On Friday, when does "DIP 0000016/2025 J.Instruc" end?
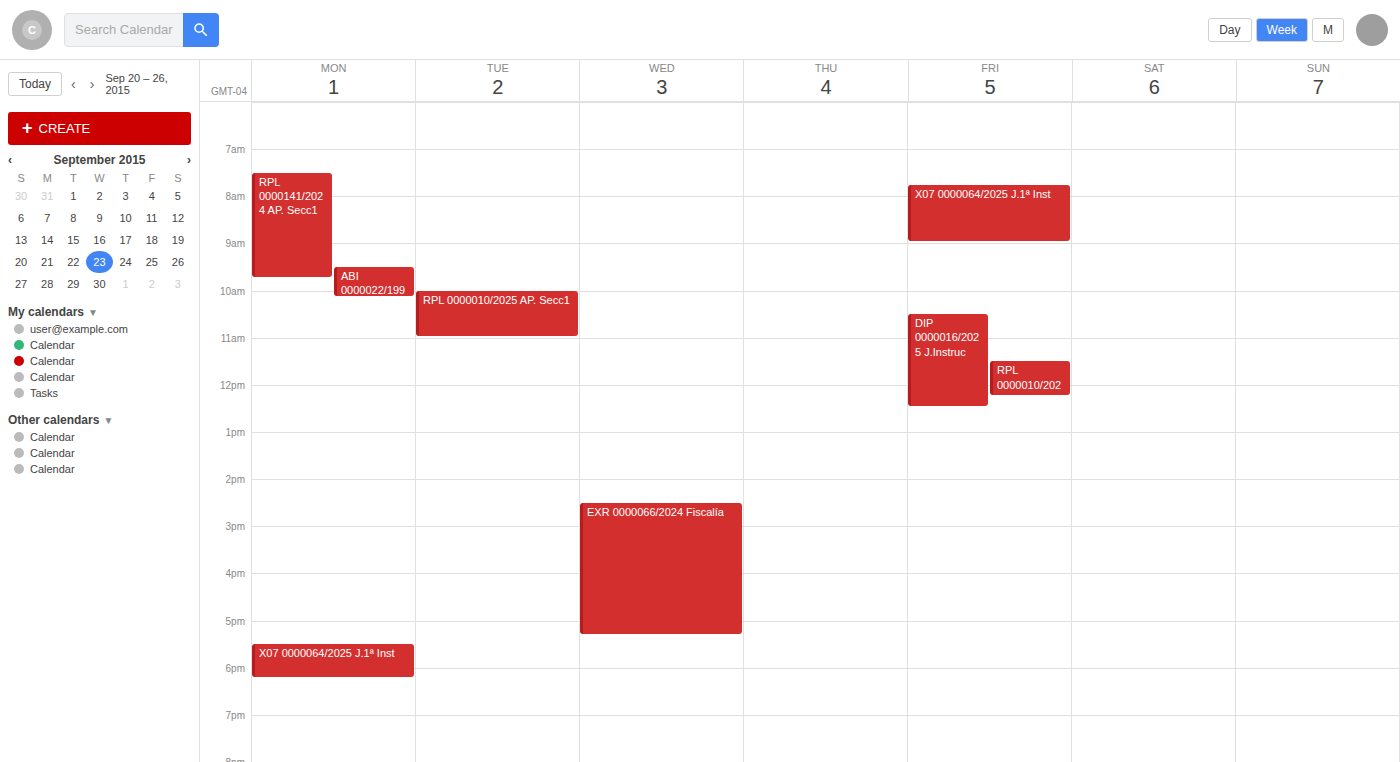
12:30 PM